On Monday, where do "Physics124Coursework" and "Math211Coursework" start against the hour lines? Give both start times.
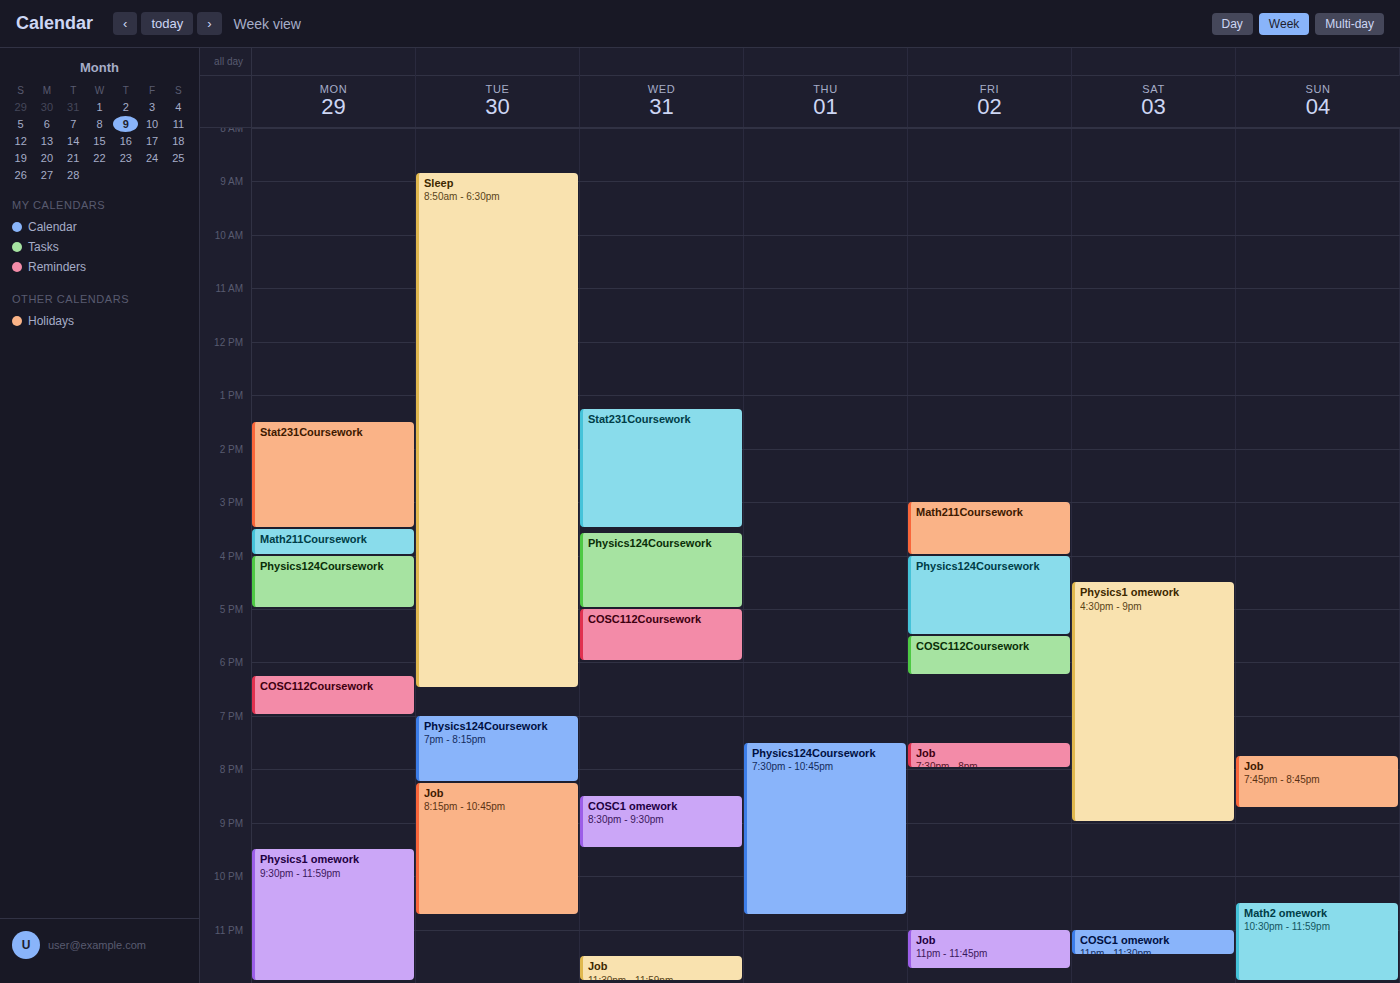
"Physics124Coursework": 16:00, exactly on the 16:00 line. "Math211Coursework": 15:30, halfway between the 15:00 and 16:00 lines.